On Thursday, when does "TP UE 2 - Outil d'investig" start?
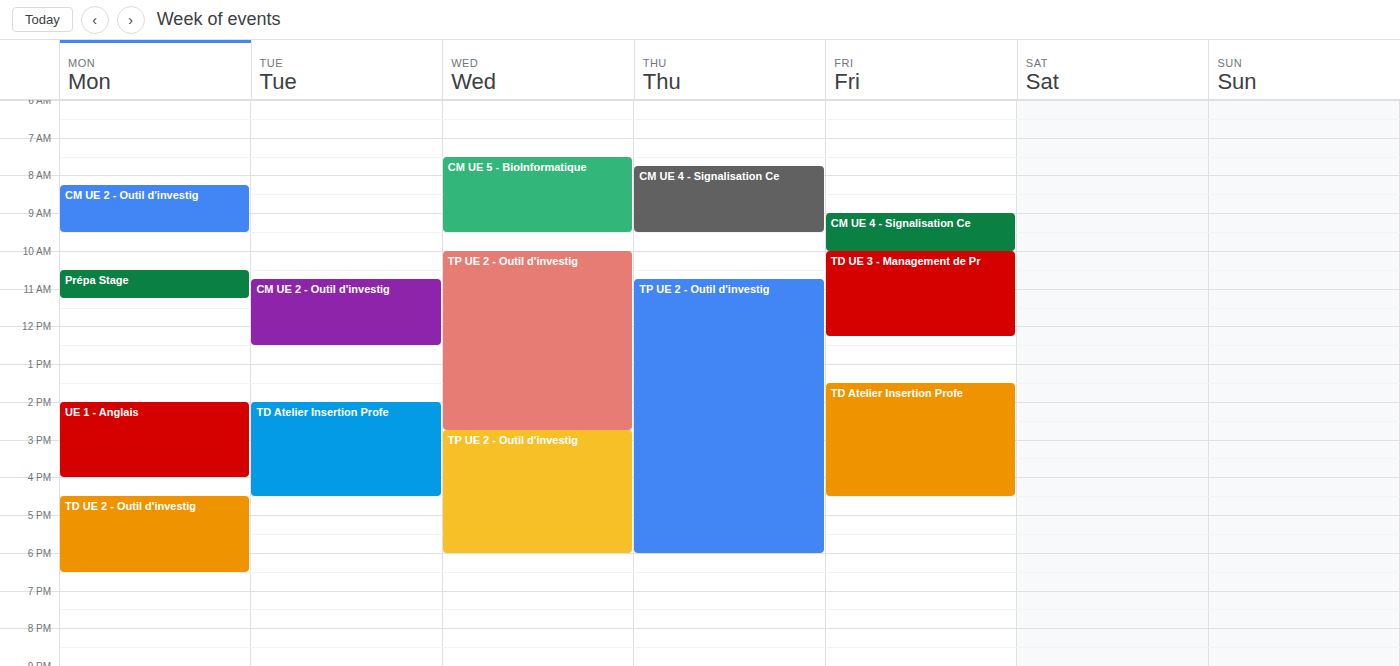
10:45 AM